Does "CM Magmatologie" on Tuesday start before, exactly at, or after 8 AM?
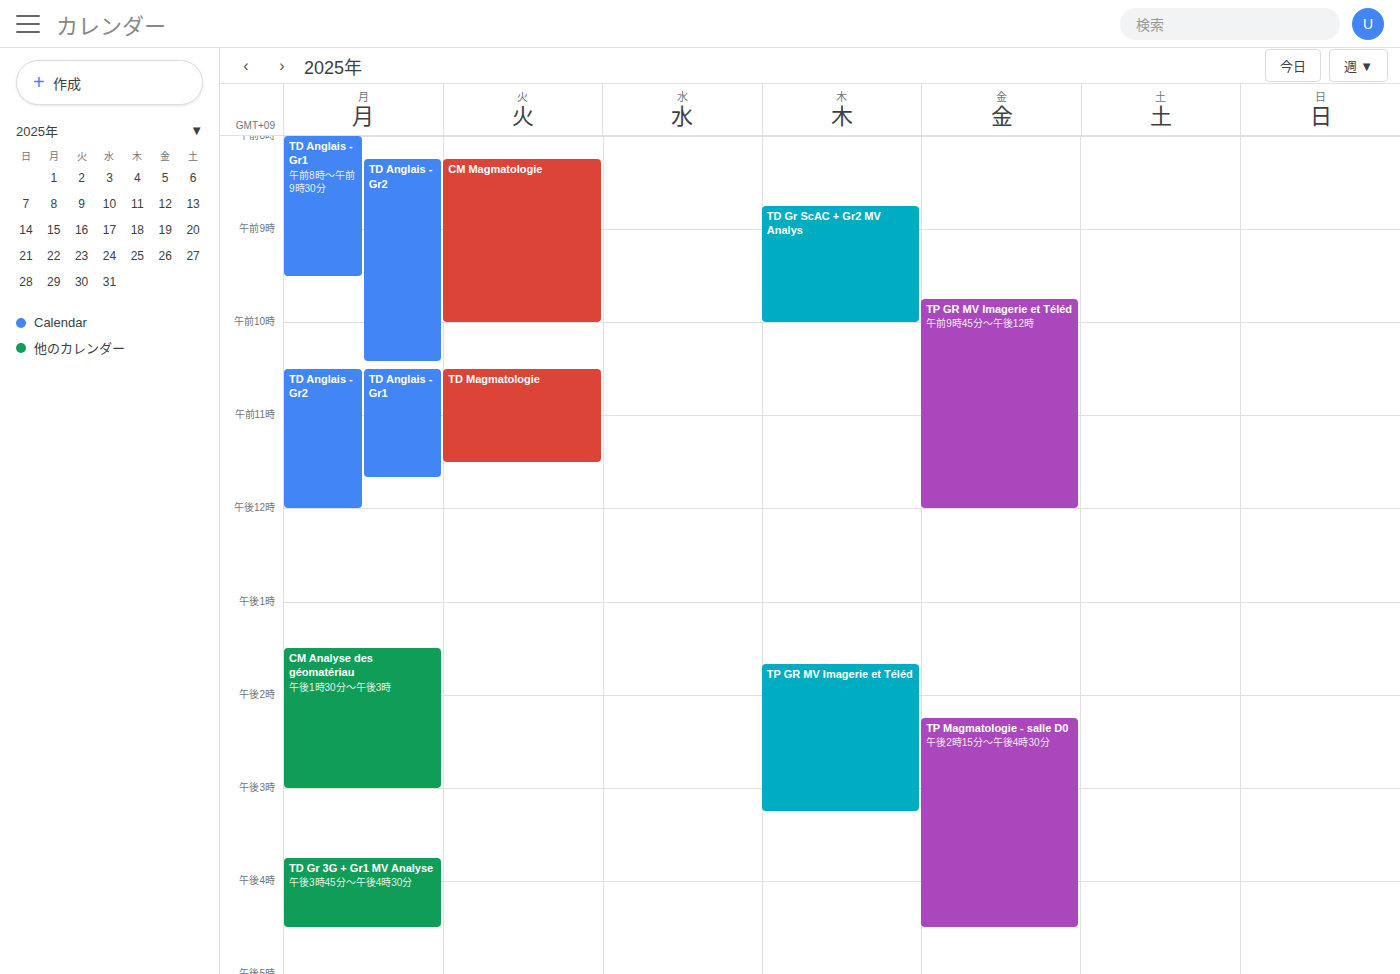
8:15 AM -- after 8 AM, 15 minutes below the 8 AM line.